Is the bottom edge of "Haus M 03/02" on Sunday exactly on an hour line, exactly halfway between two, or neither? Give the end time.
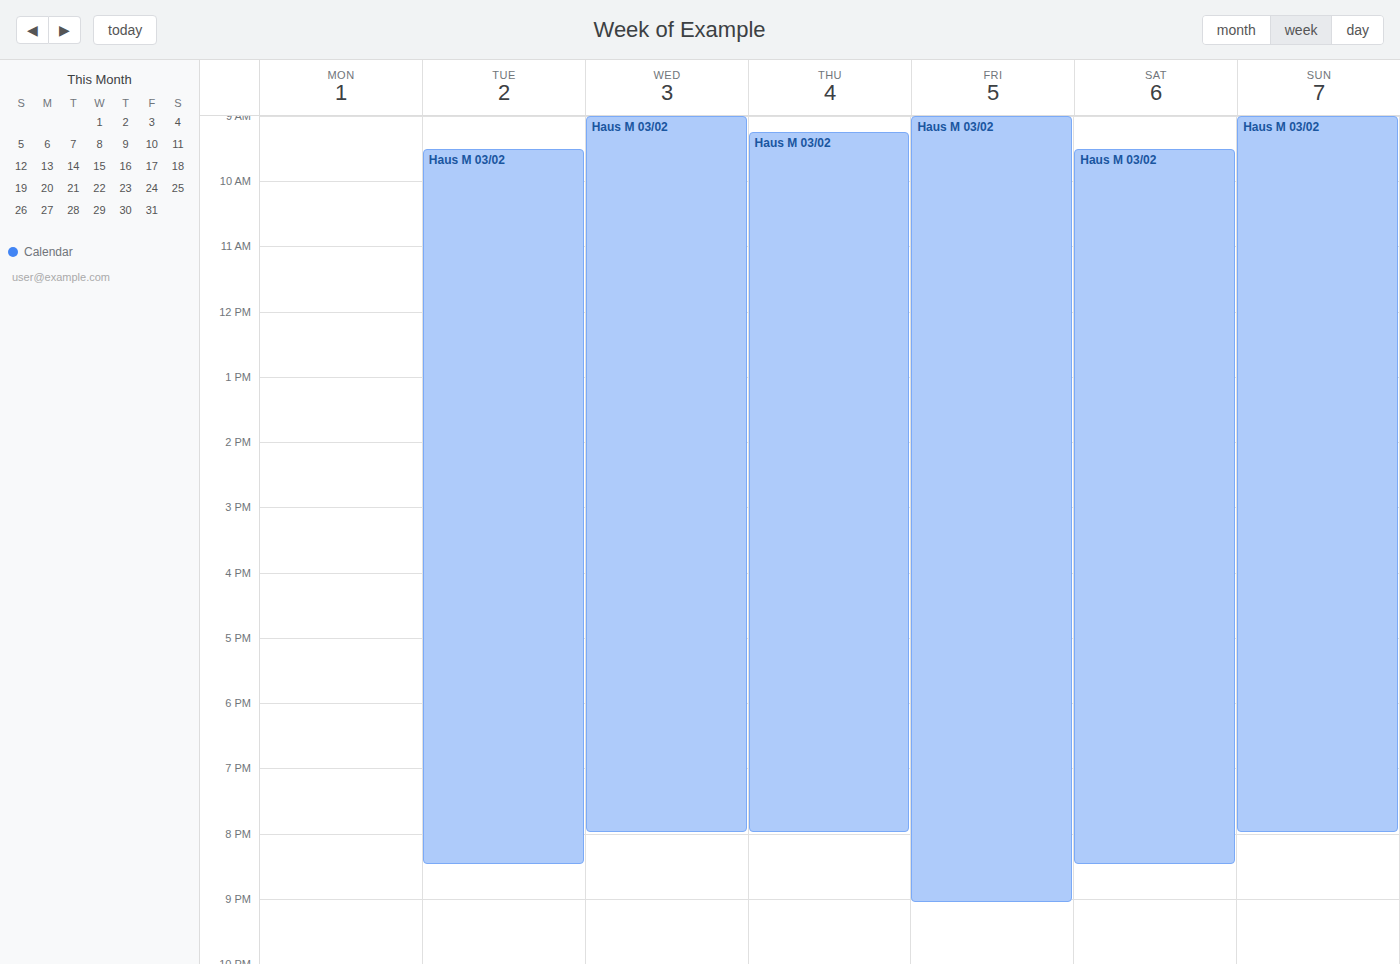
20:00 -- exactly on the 20:00 line.